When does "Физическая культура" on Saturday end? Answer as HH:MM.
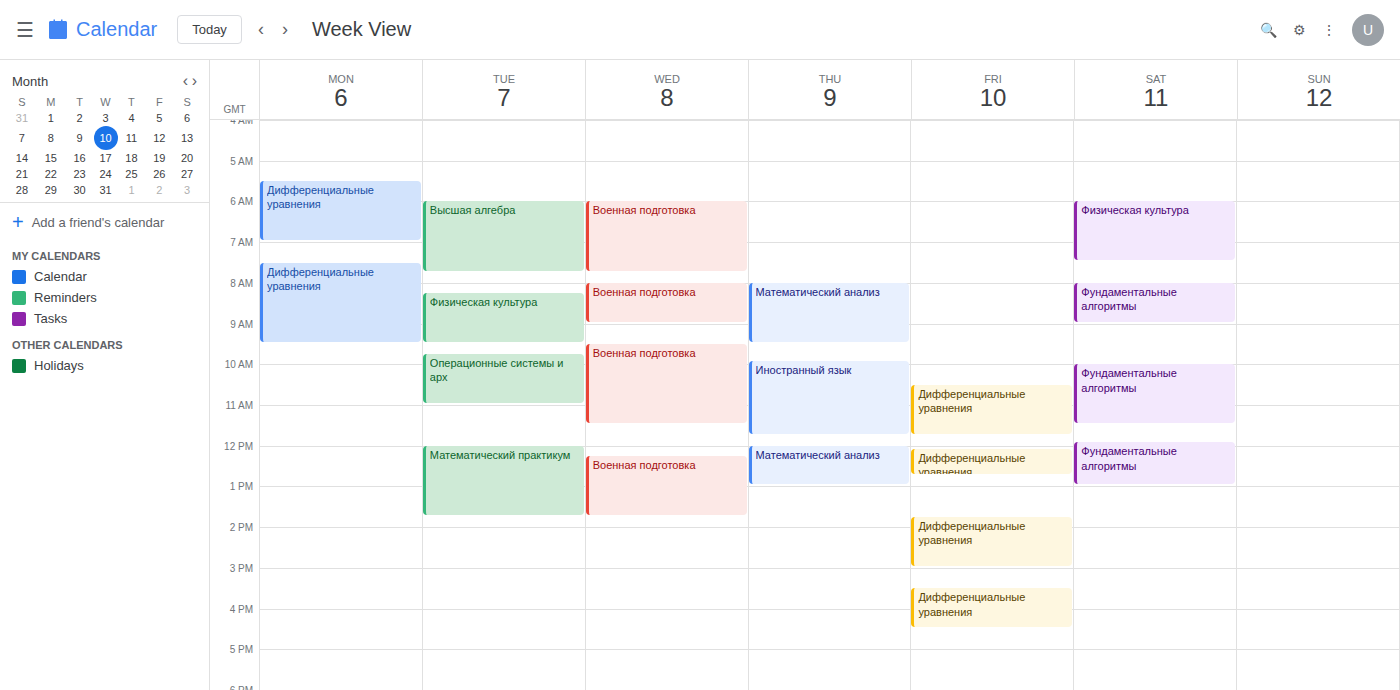
07:30